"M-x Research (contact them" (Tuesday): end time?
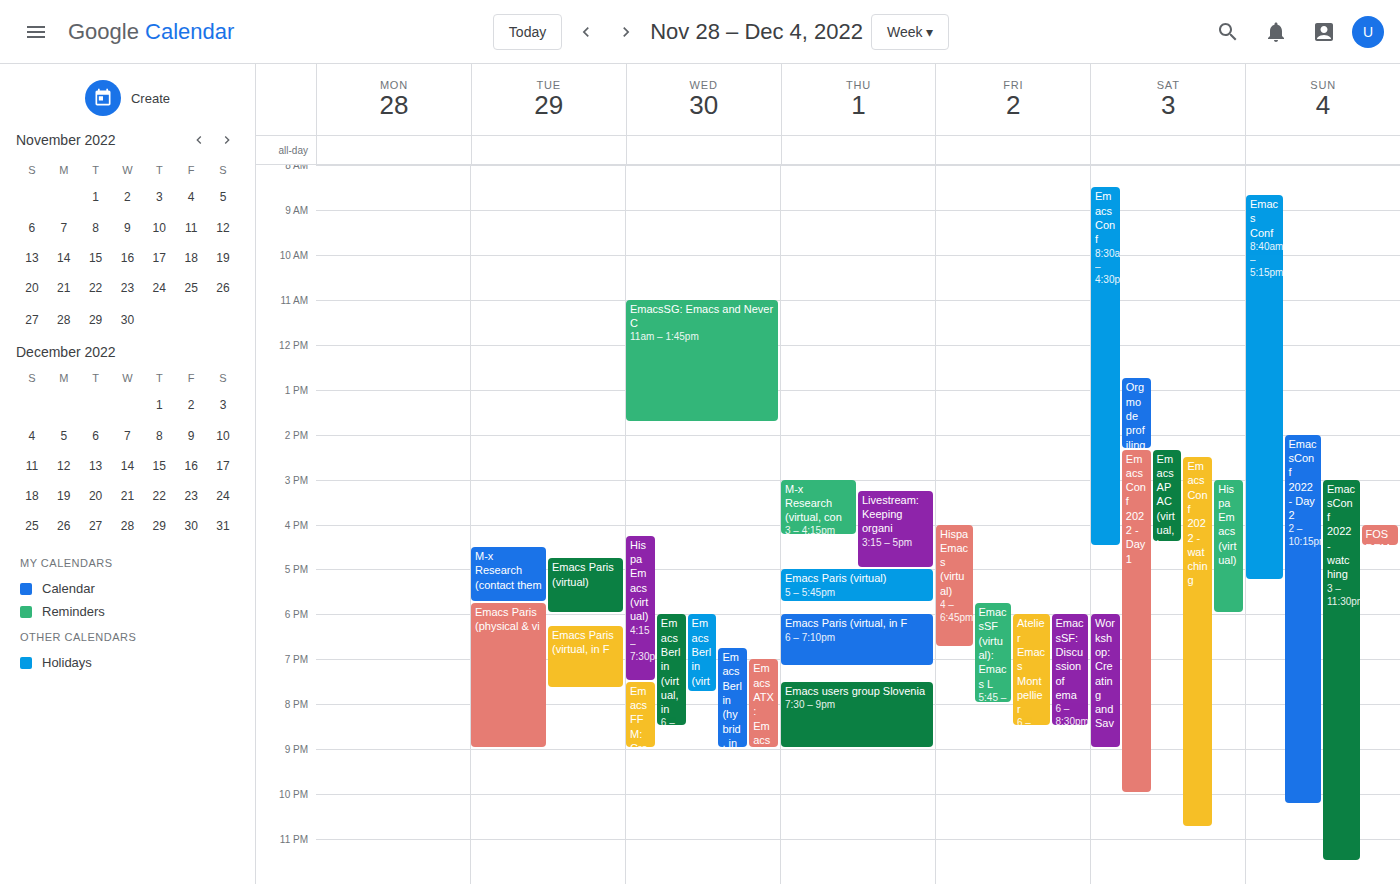
5:45 PM